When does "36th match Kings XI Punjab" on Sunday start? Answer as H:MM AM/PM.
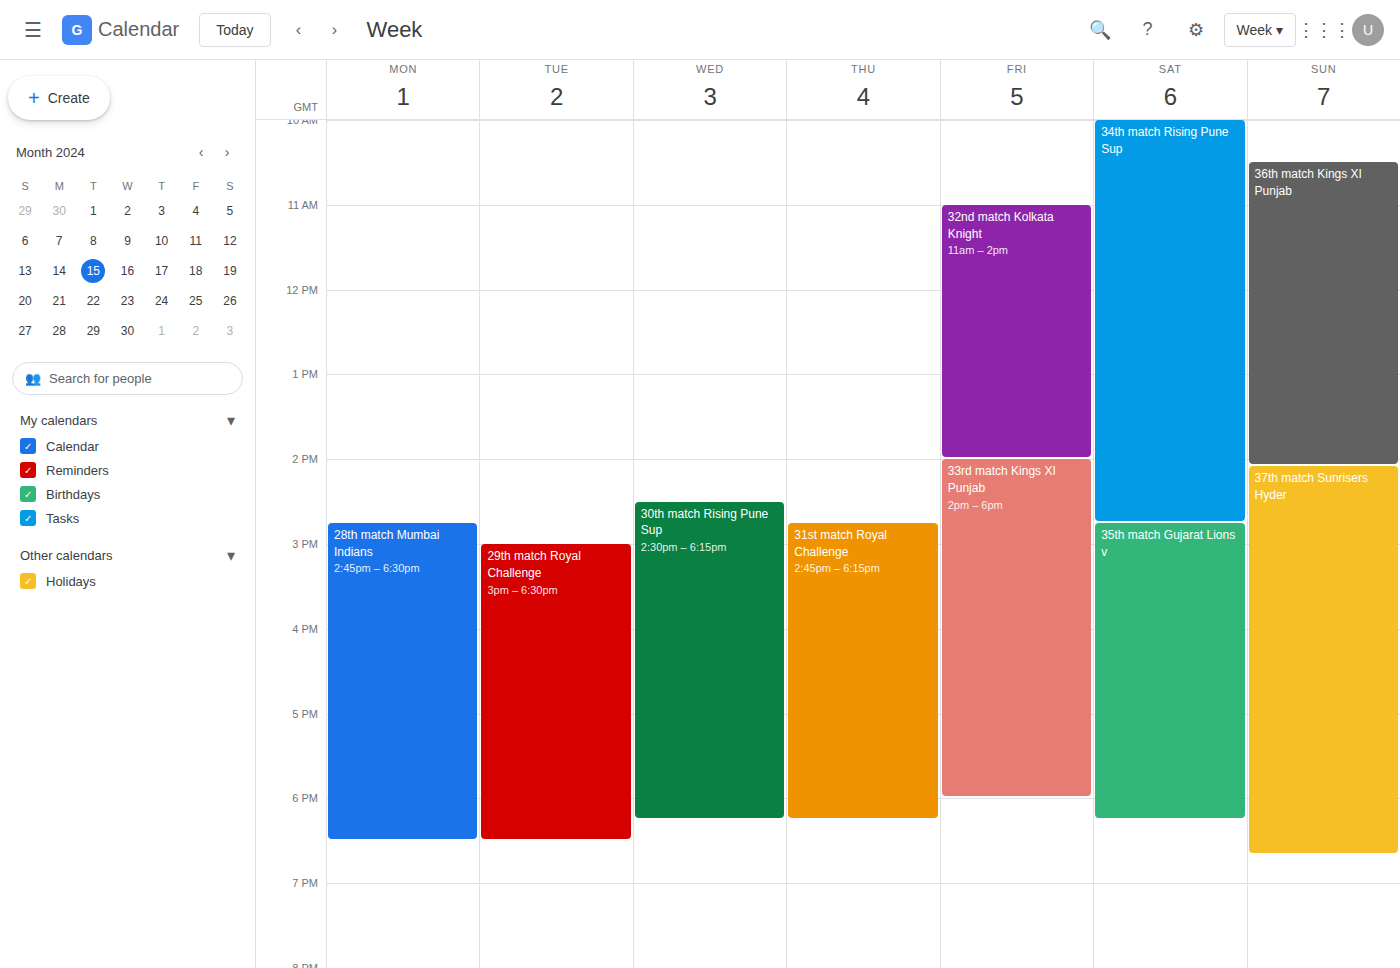
10:30 AM